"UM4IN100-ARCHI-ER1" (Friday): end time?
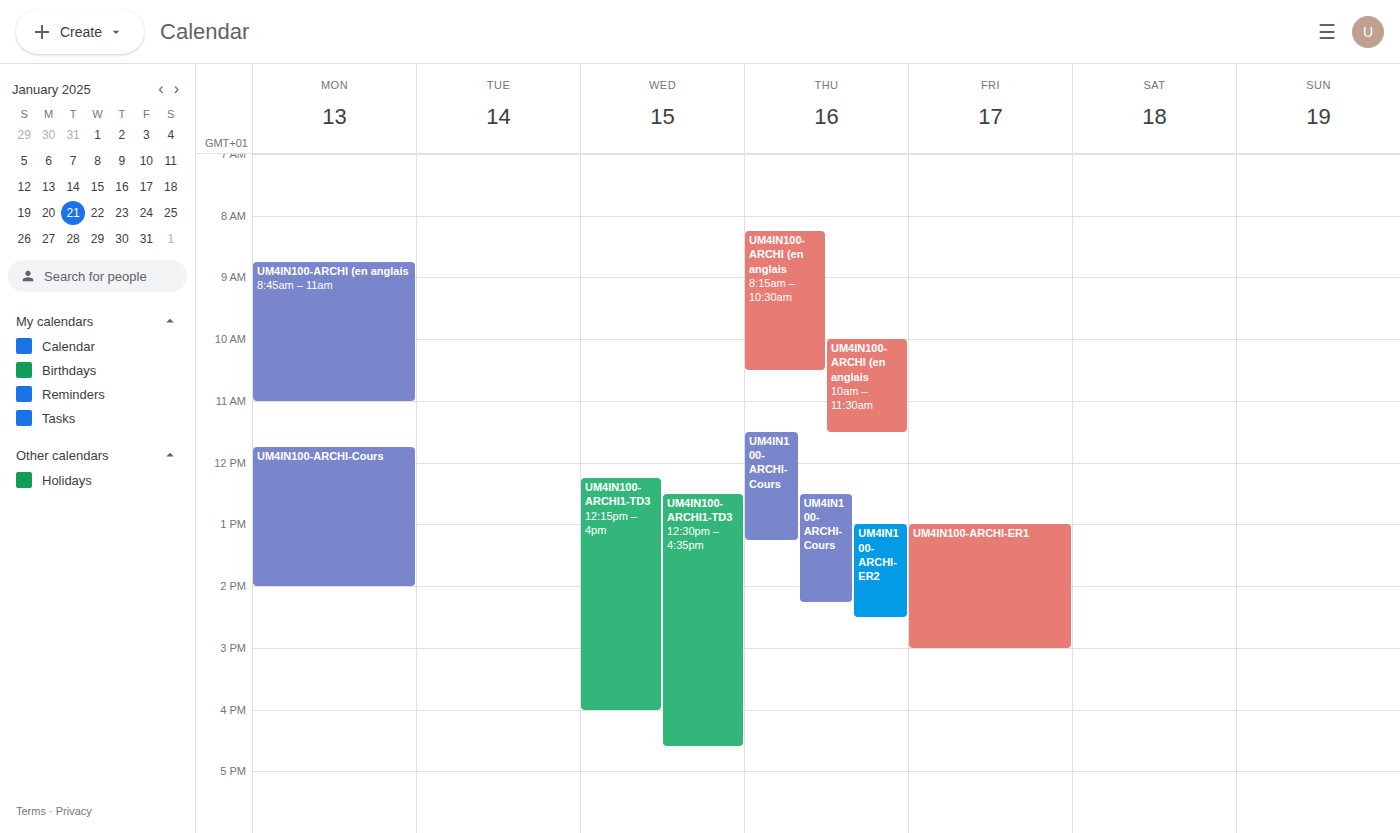
3:00 PM